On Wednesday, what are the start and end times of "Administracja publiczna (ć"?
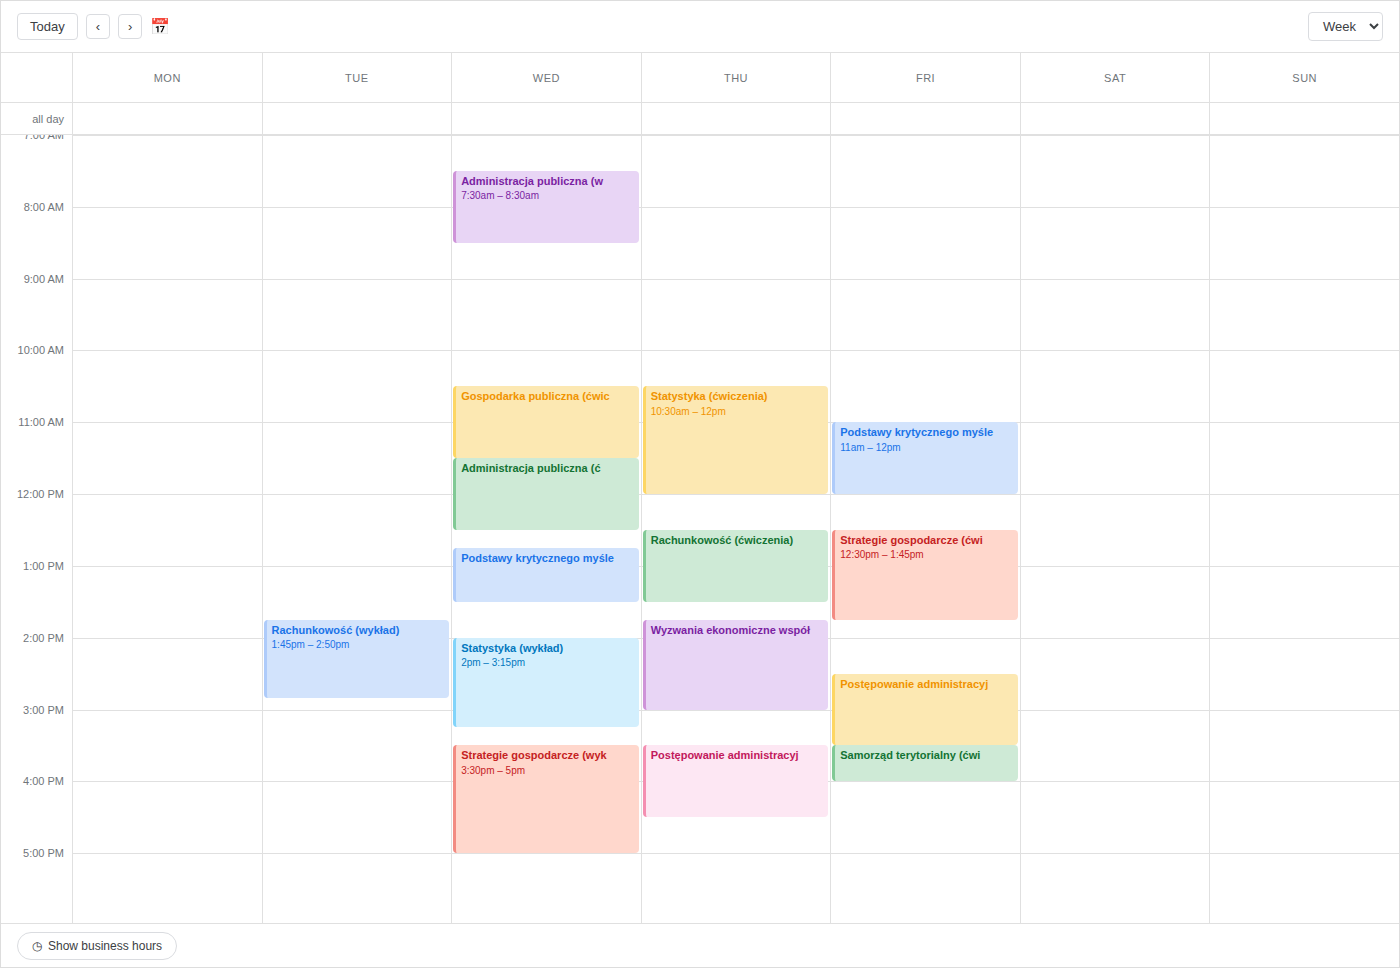
11:30 AM to 12:30 PM